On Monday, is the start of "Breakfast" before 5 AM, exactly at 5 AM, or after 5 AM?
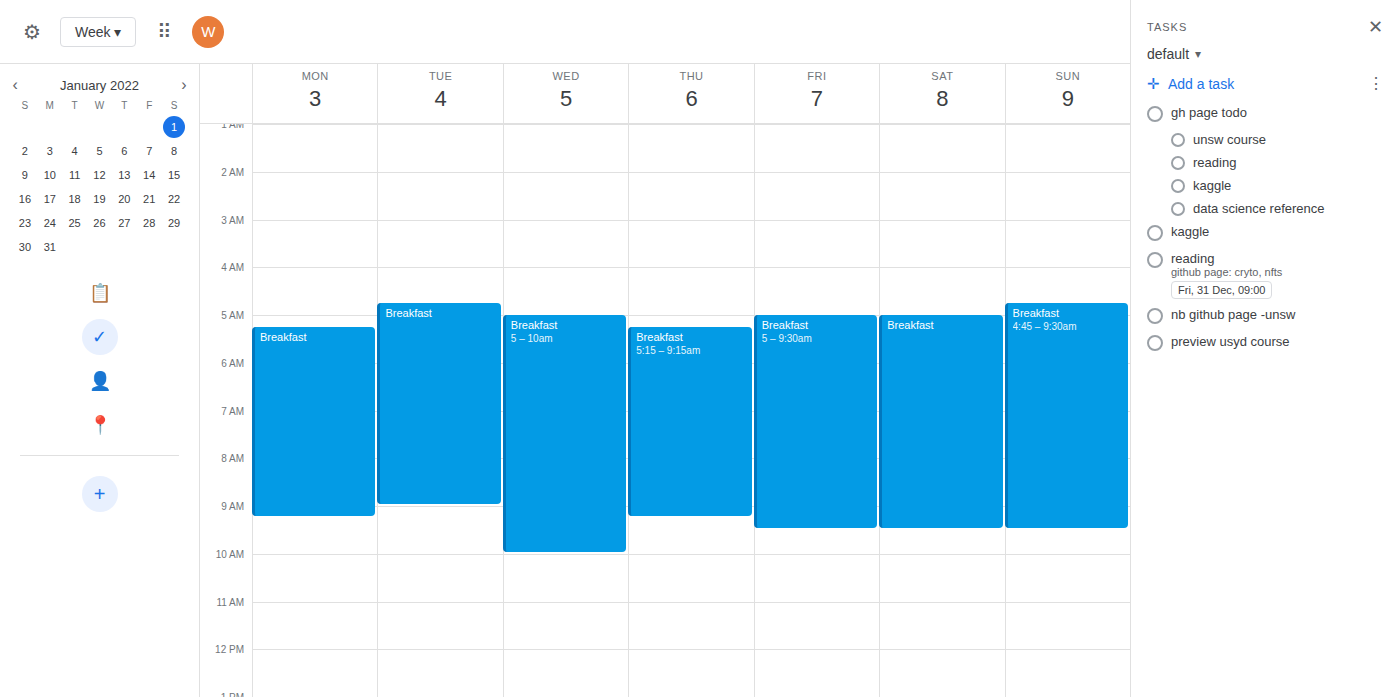
5:15 AM -- after 5 AM, 15 minutes below the 5 AM line.